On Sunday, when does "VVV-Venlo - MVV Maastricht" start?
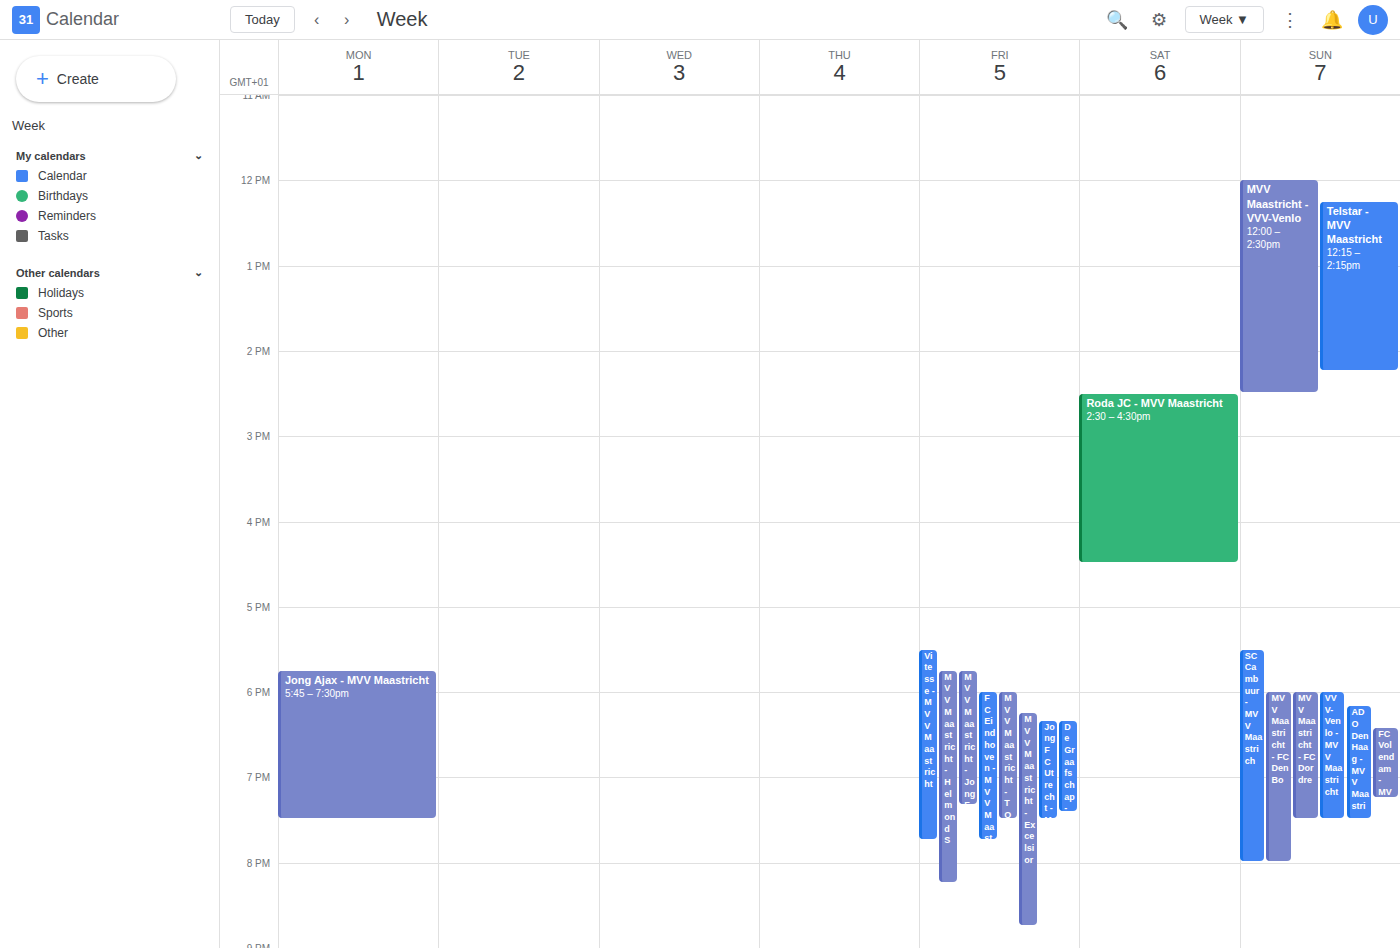
6:00 PM